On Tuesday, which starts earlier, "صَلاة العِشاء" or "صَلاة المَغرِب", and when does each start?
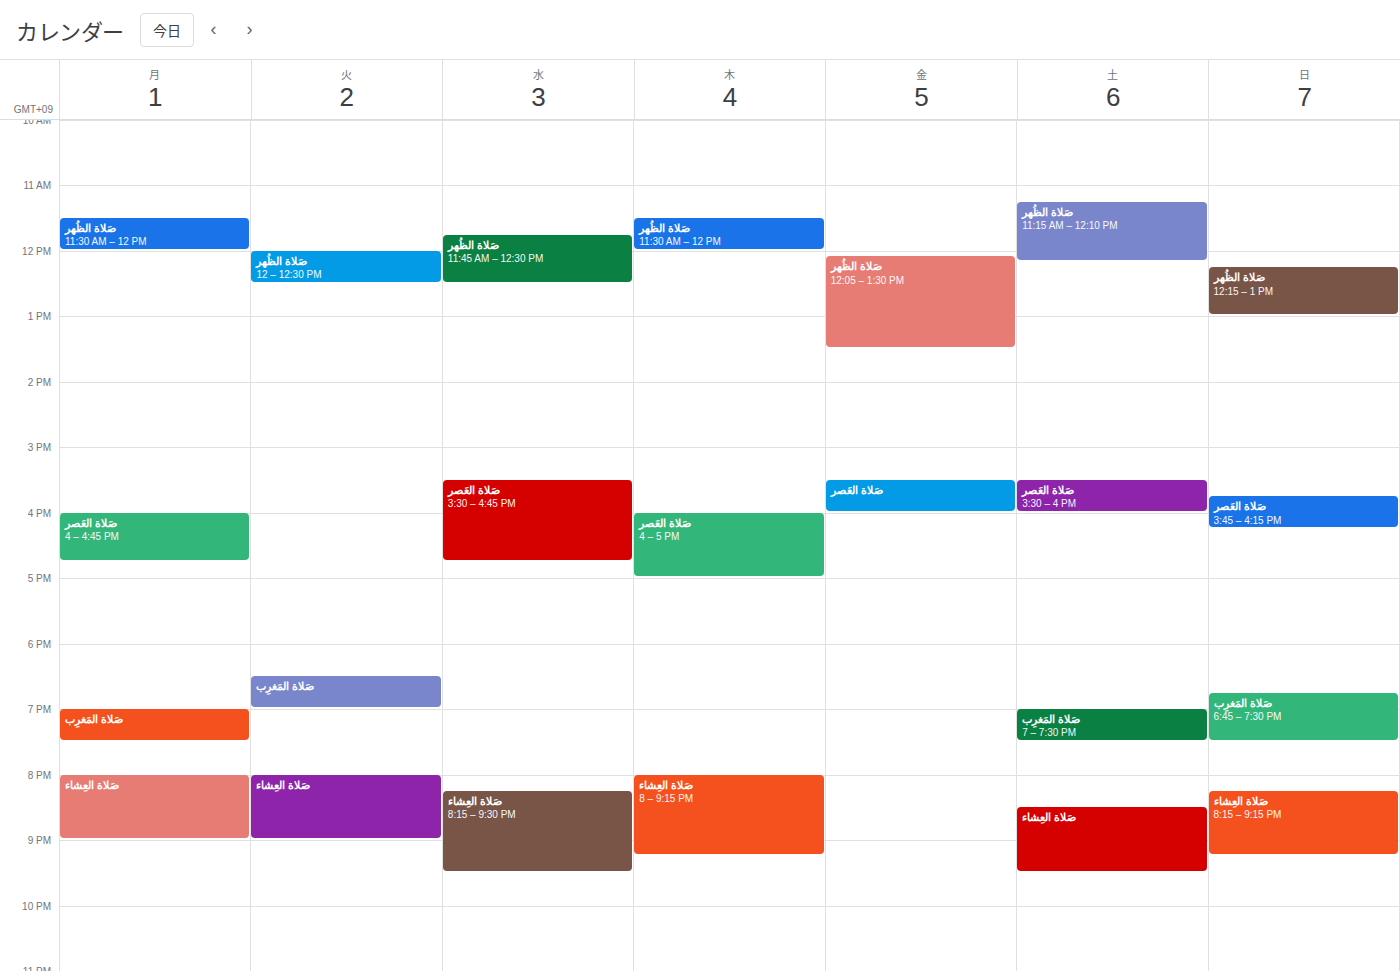
"صَلاة المَغرِب" 6:30 PM; "صَلاة العِشاء" 8:00 PM.